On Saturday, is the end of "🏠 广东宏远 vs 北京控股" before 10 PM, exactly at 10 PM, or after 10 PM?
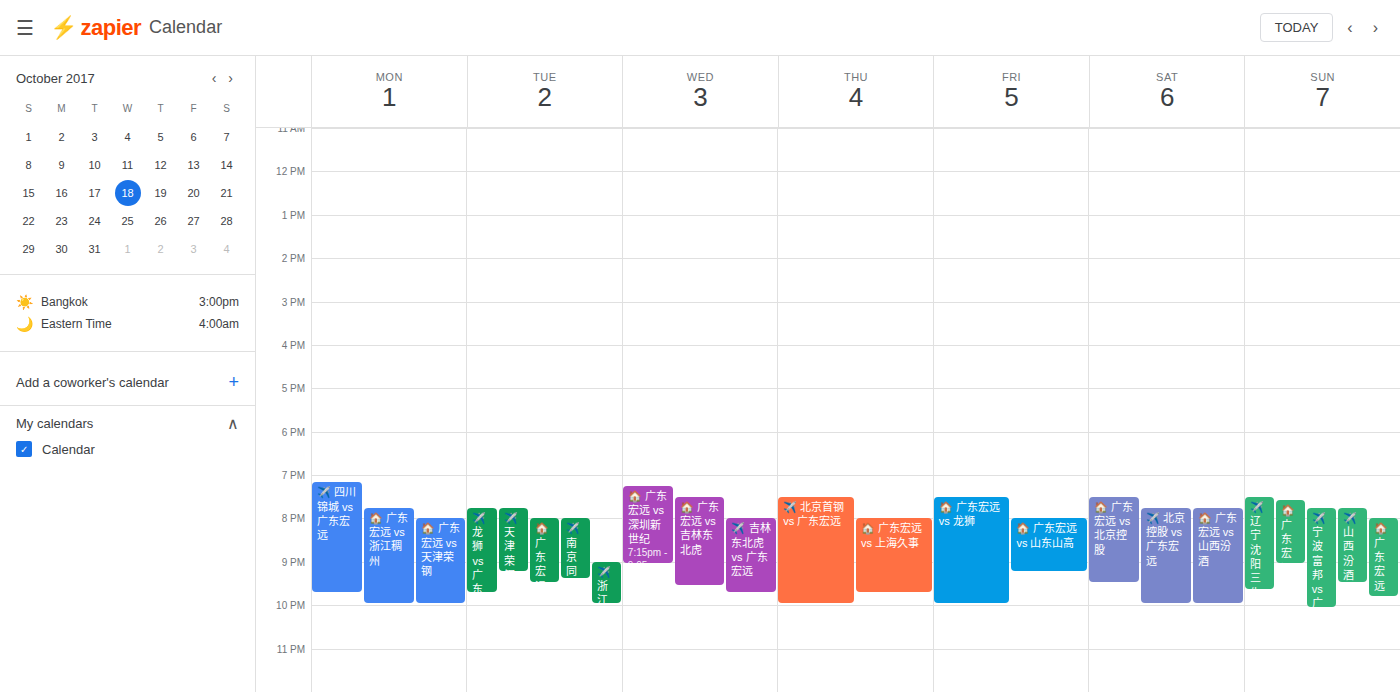
9:30 PM -- before 10 PM, 30 minutes above the 10 PM line.